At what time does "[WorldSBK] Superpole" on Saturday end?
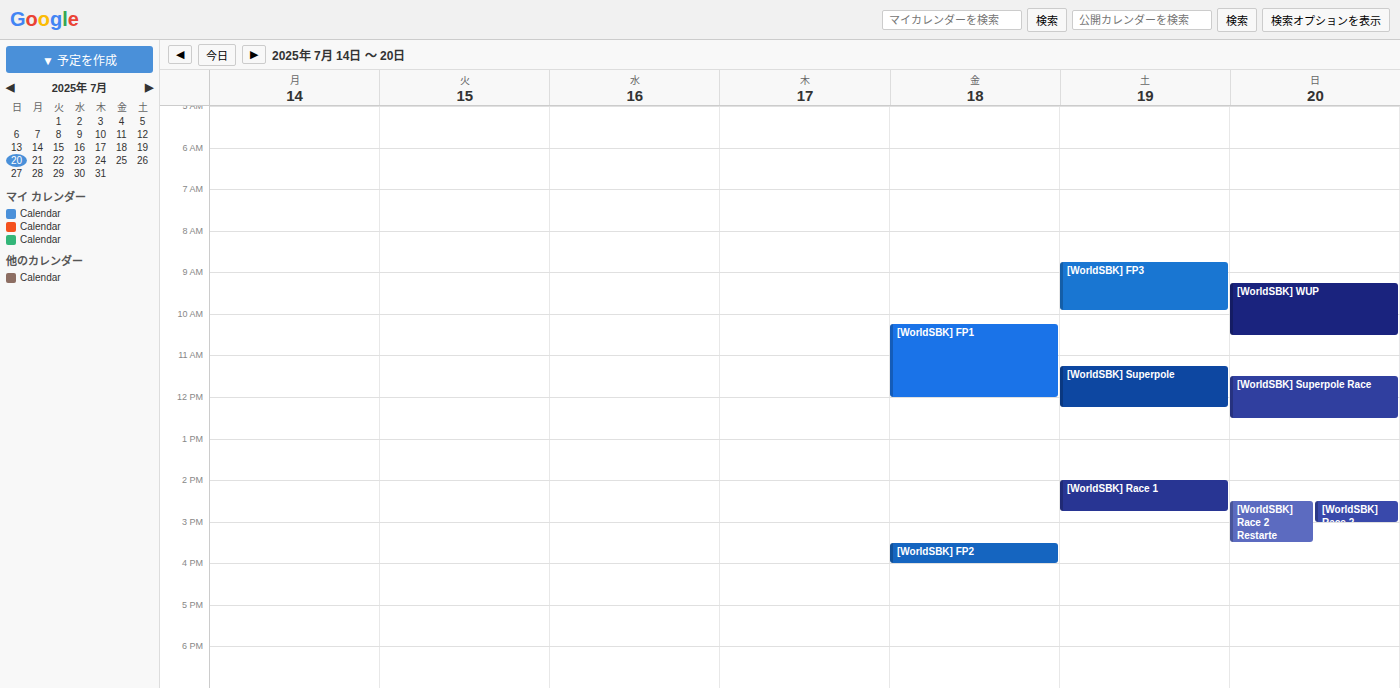
12:15 PM